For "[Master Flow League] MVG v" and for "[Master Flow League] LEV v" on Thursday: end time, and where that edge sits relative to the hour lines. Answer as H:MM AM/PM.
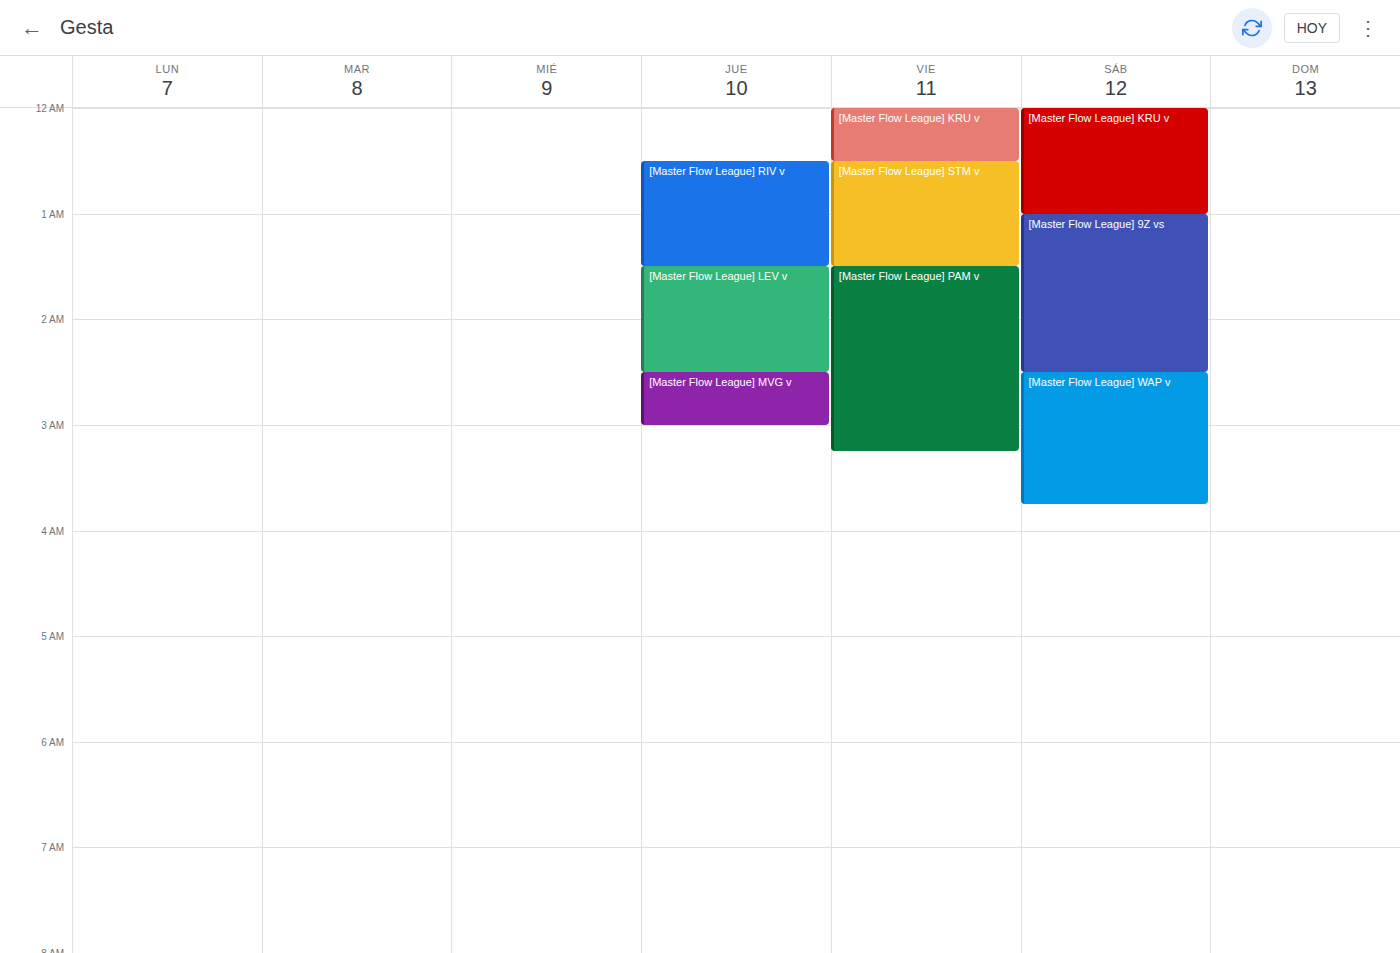
"[Master Flow League] MVG v": 3:00 AM, exactly on the 3 AM line. "[Master Flow League] LEV v": 2:30 AM, halfway between the 2 AM and 3 AM lines.